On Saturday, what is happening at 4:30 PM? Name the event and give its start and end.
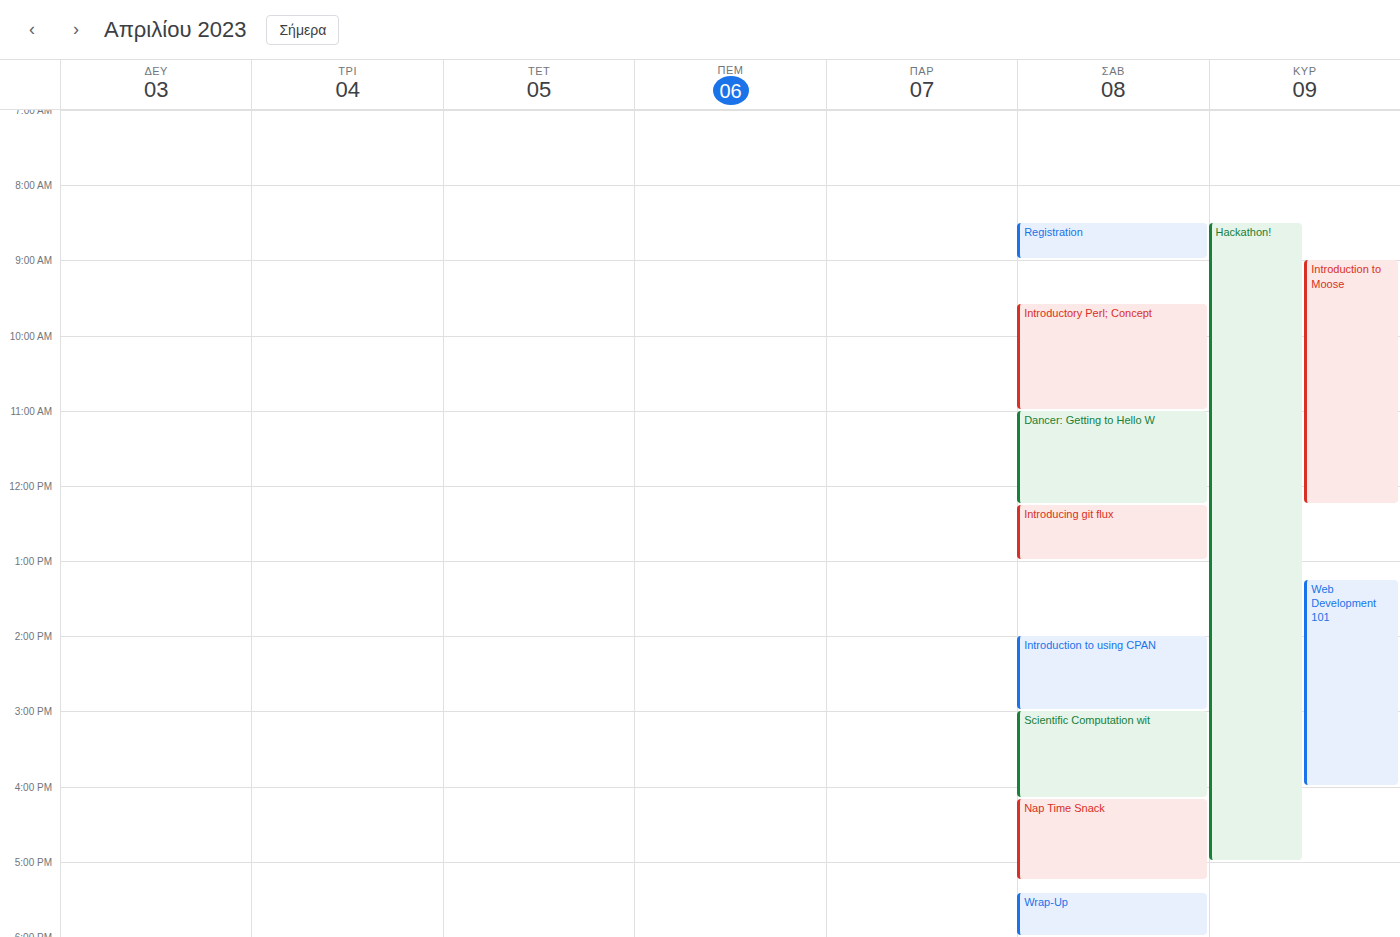
"Nap Time Snack", 4:10 PM to 5:15 PM